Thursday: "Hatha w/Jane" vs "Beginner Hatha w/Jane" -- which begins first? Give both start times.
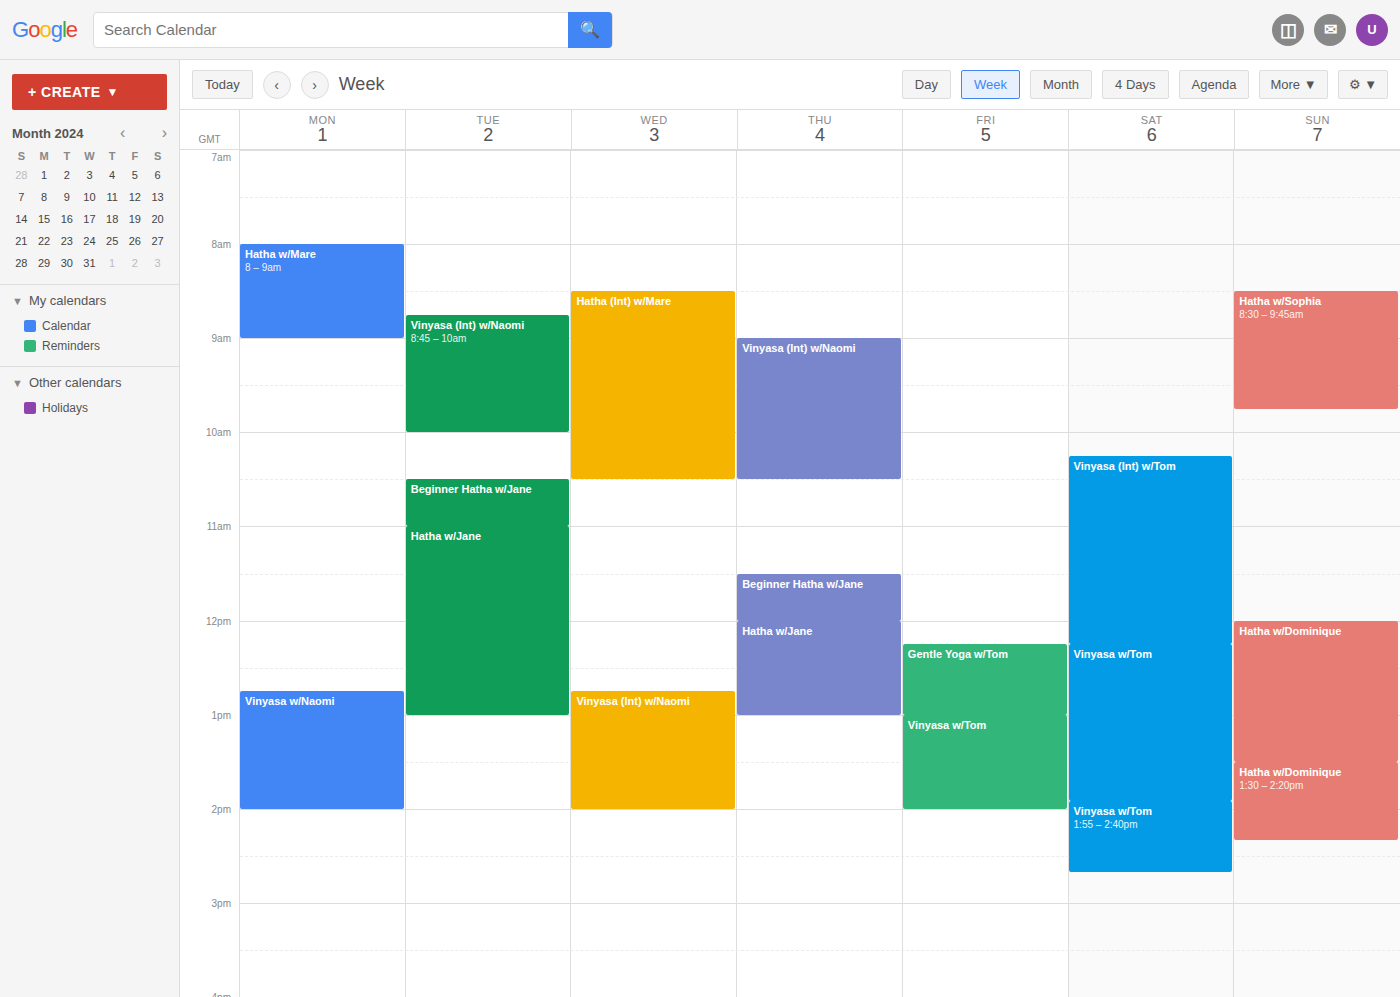
"Beginner Hatha w/Jane" 11:30 AM; "Hatha w/Jane" 12:00 PM.